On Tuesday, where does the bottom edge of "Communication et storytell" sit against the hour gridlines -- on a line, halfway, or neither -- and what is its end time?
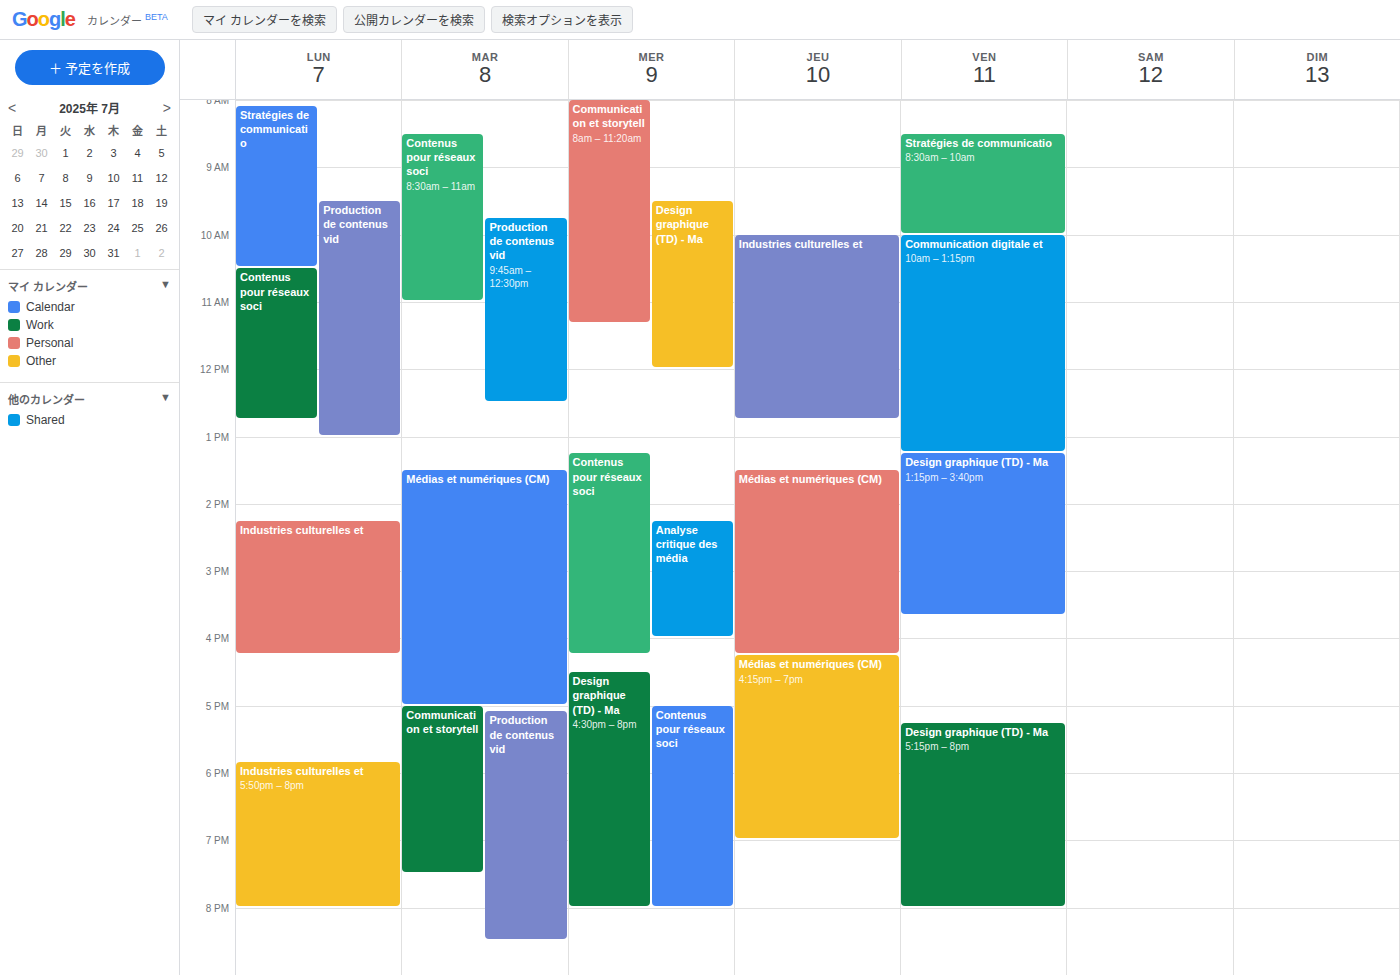
7:30 PM -- halfway between the 7 PM and 8 PM lines.